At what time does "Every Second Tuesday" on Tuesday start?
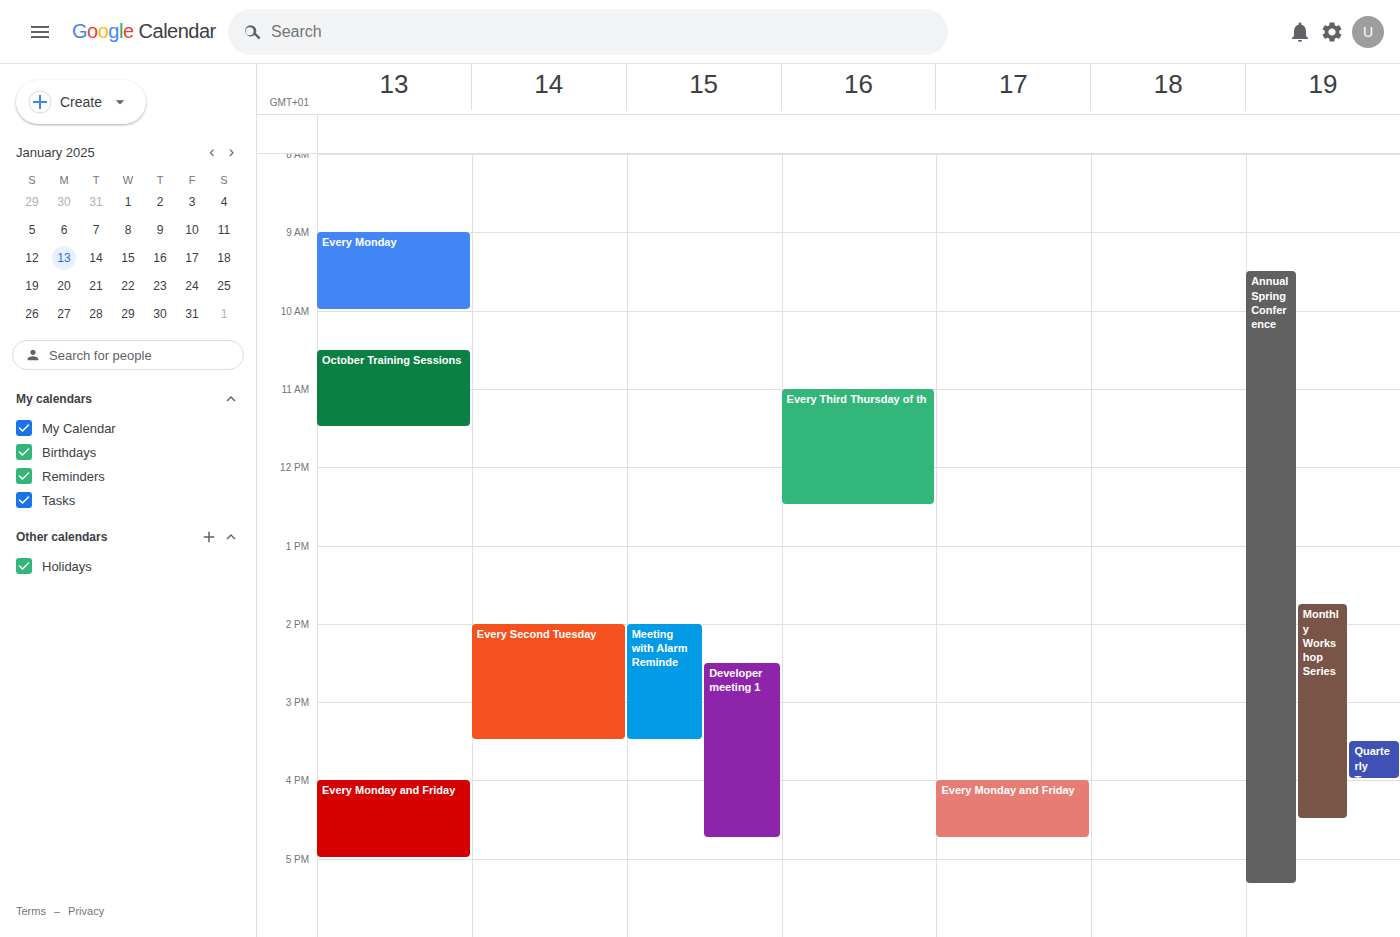
2:00 PM